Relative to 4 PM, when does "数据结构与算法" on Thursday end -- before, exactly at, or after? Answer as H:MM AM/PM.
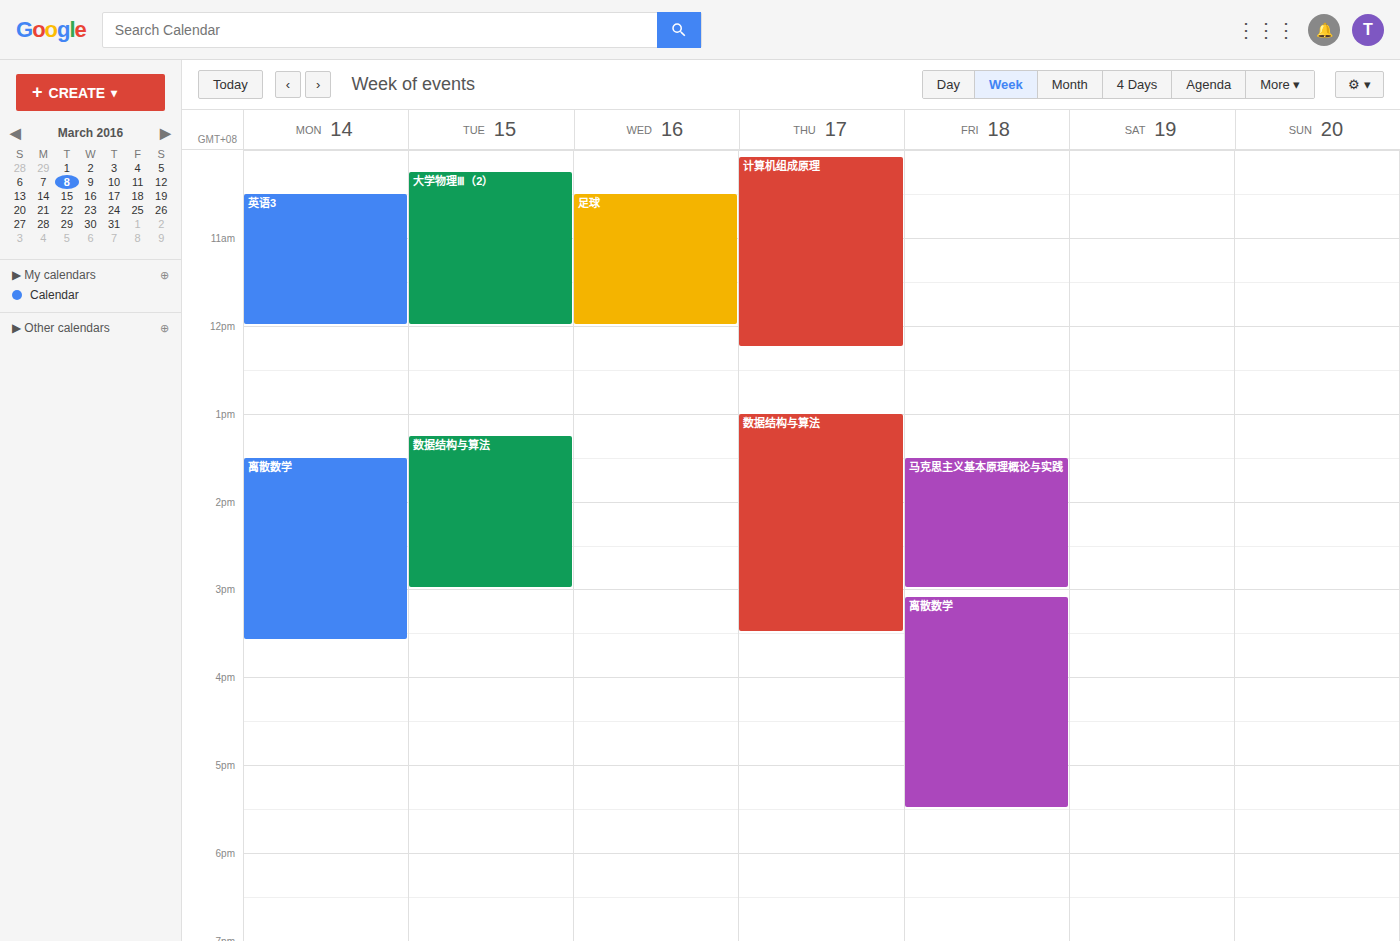
3:30 PM -- before 4 PM, 30 minutes above the 4 PM line.